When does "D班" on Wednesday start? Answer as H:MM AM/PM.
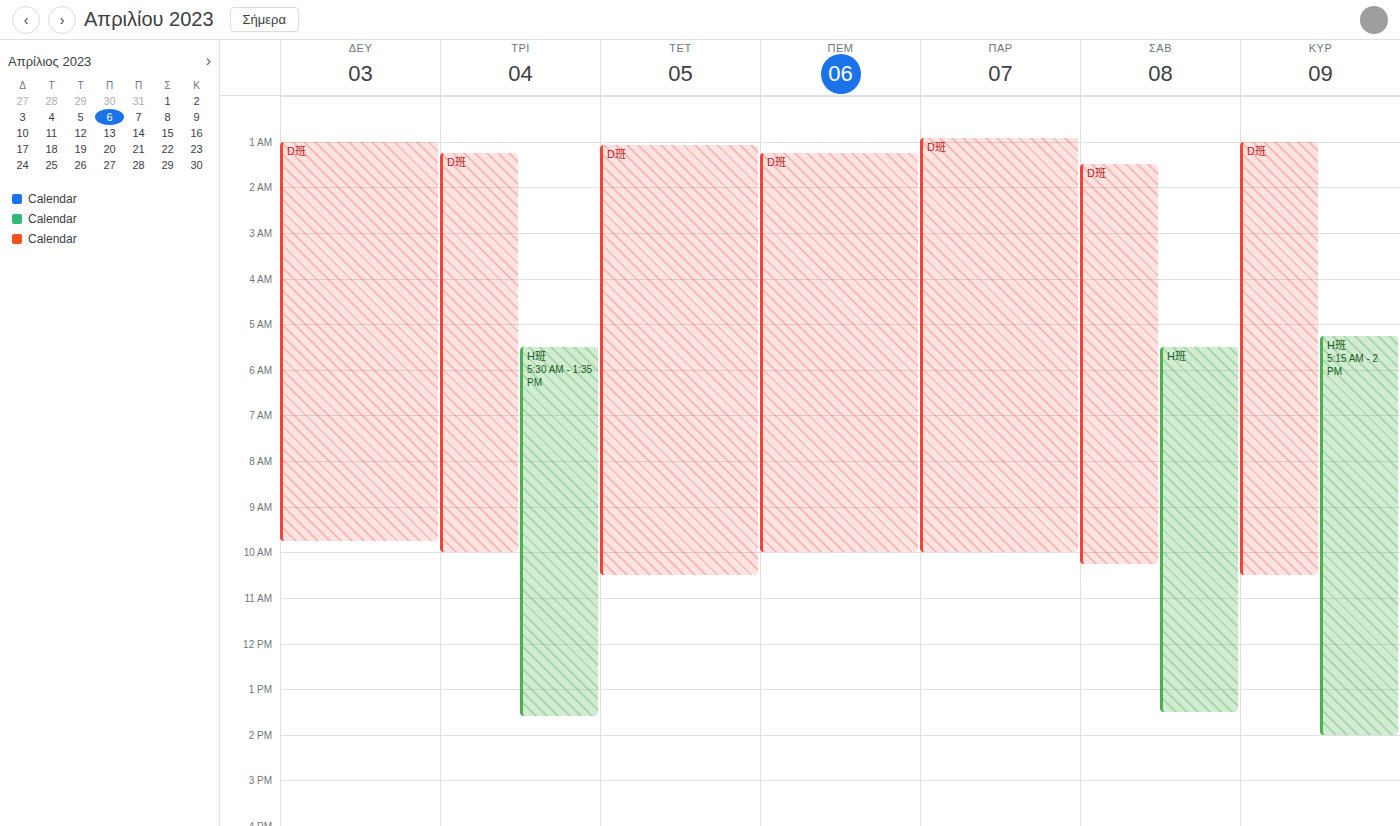
1:05 AM